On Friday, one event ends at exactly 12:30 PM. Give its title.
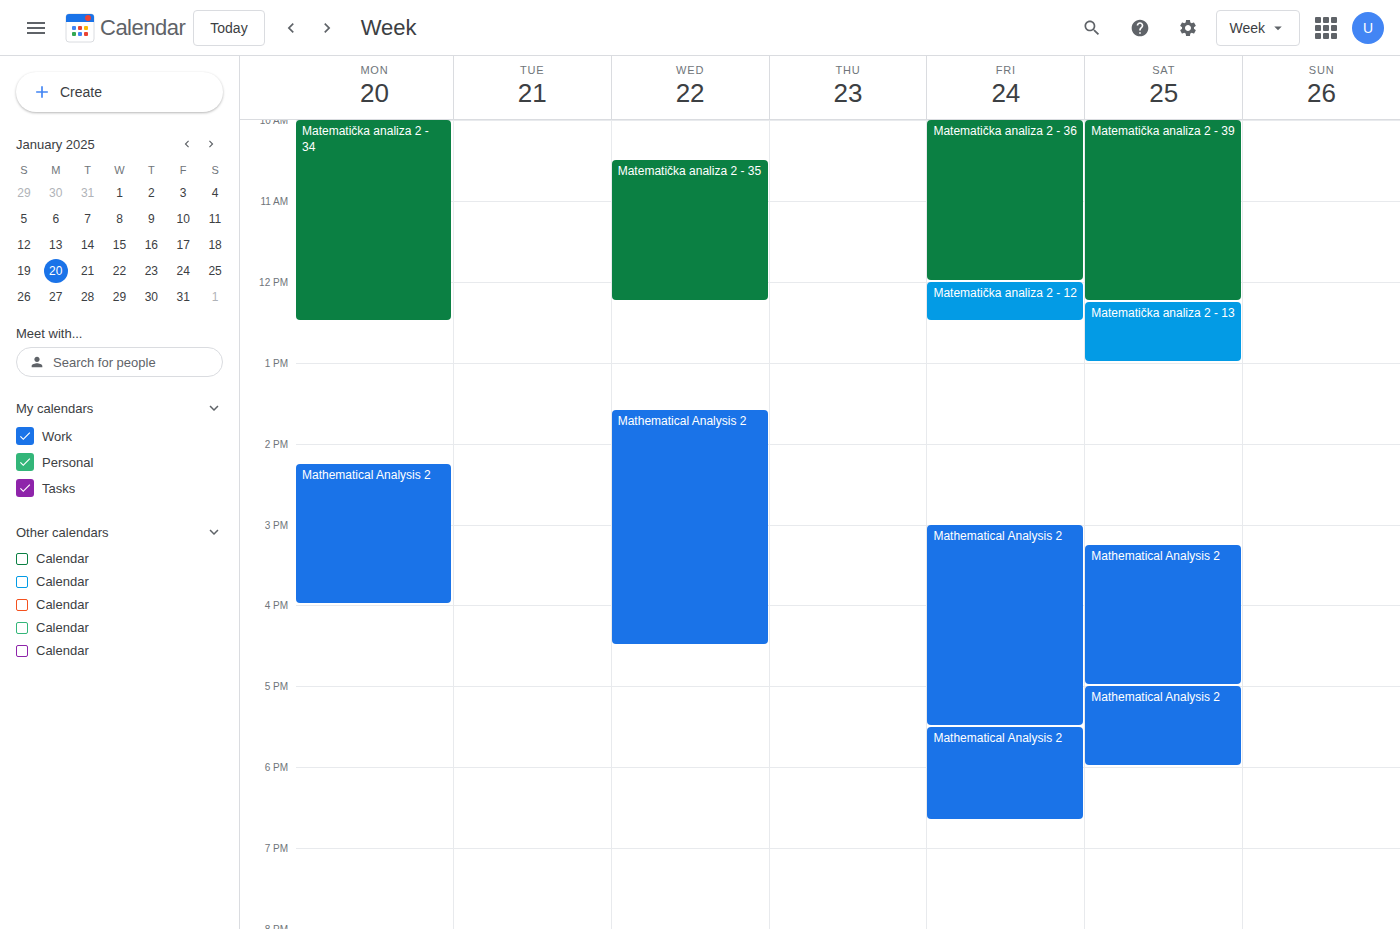
"Matematička analiza 2 - 12"